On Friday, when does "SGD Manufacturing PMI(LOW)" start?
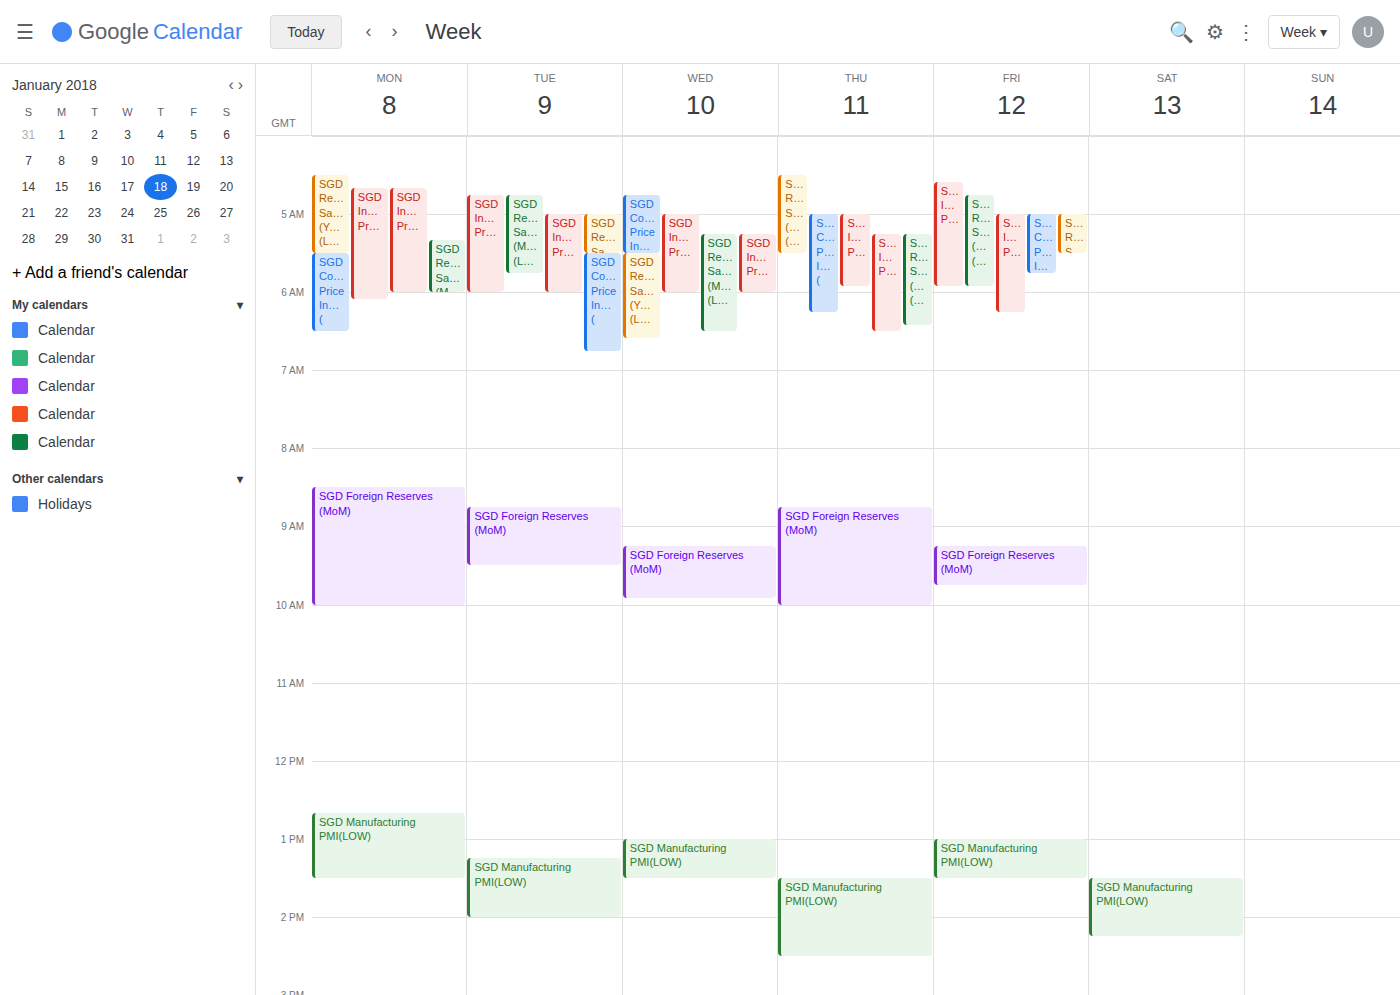
1:00 PM